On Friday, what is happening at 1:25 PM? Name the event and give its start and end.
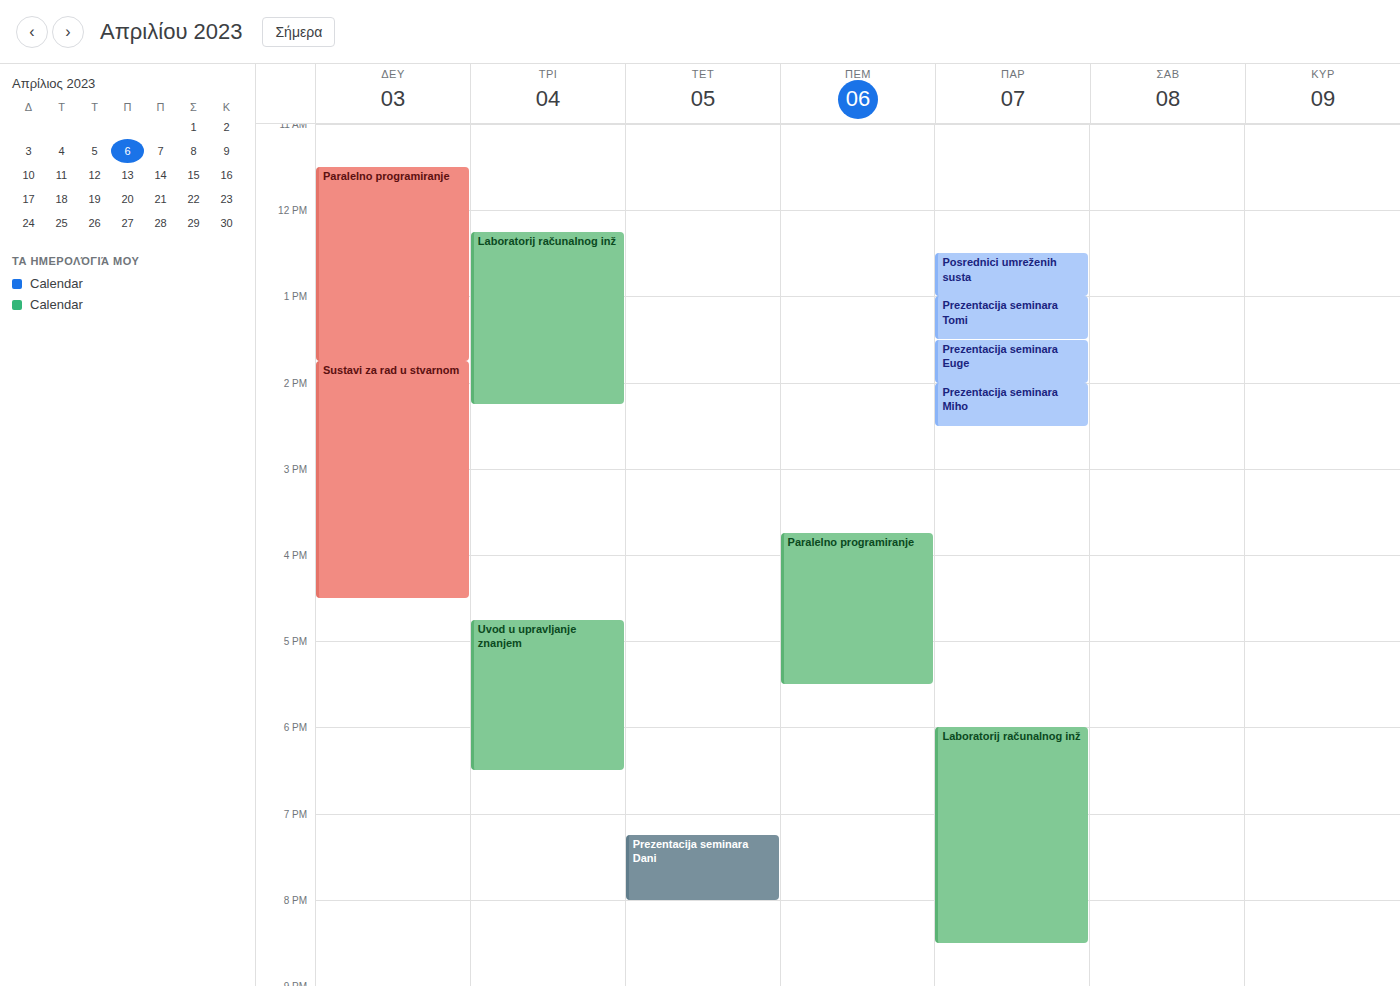
"Prezentacija seminara Tomi", 1:00 PM to 1:30 PM